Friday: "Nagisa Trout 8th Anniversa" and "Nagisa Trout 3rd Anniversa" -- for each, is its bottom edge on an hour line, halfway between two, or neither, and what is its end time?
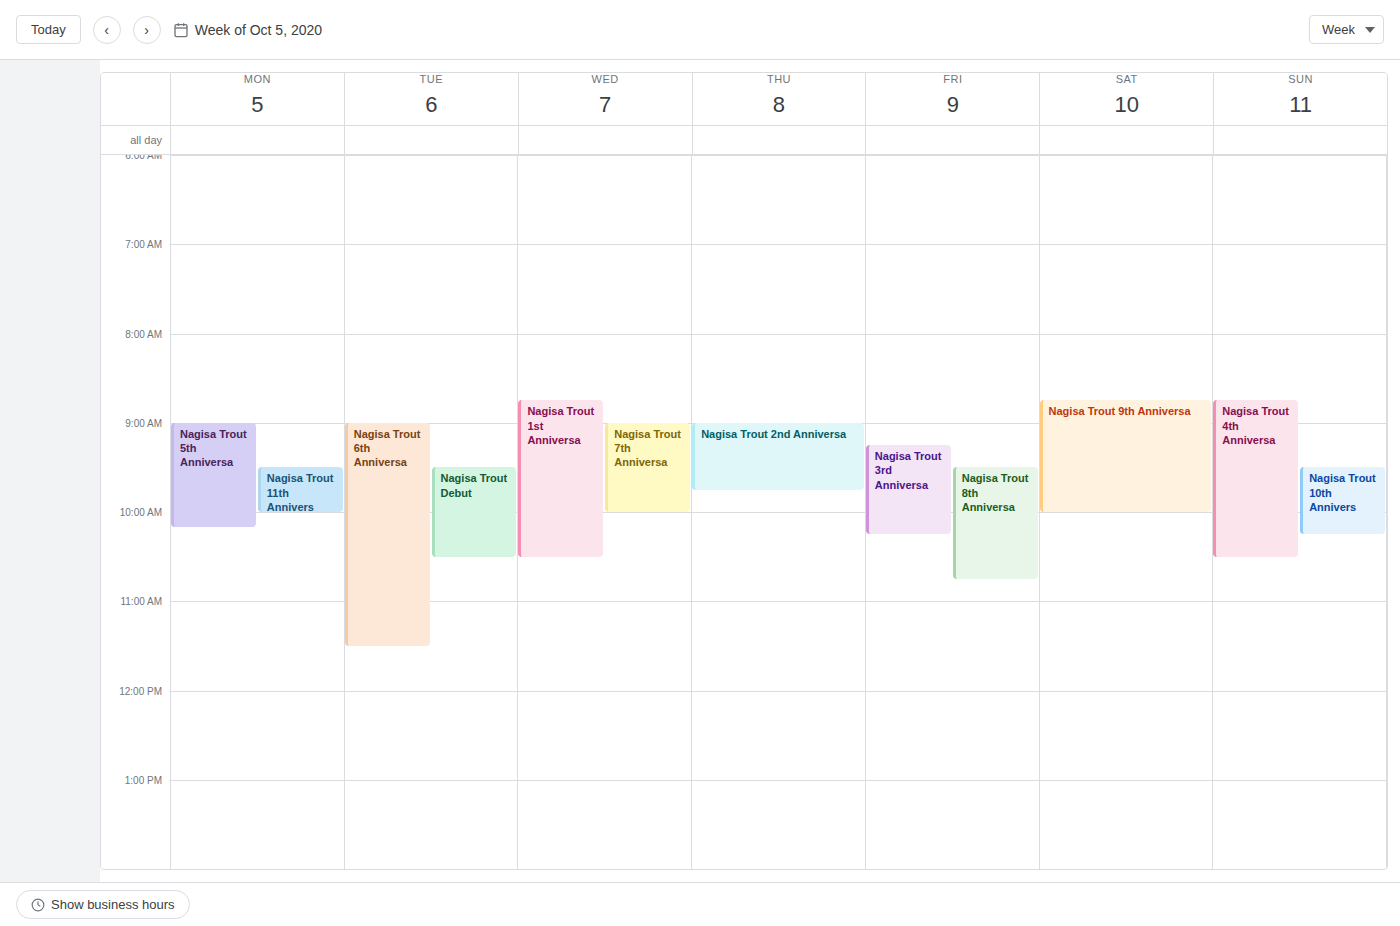
"Nagisa Trout 8th Anniversa": 10:45 AM, neither: three quarters of the way from the 10 AM line to the 11 AM line. "Nagisa Trout 3rd Anniversa": 10:15 AM, neither: a quarter of the way from the 10 AM line to the 11 AM line.